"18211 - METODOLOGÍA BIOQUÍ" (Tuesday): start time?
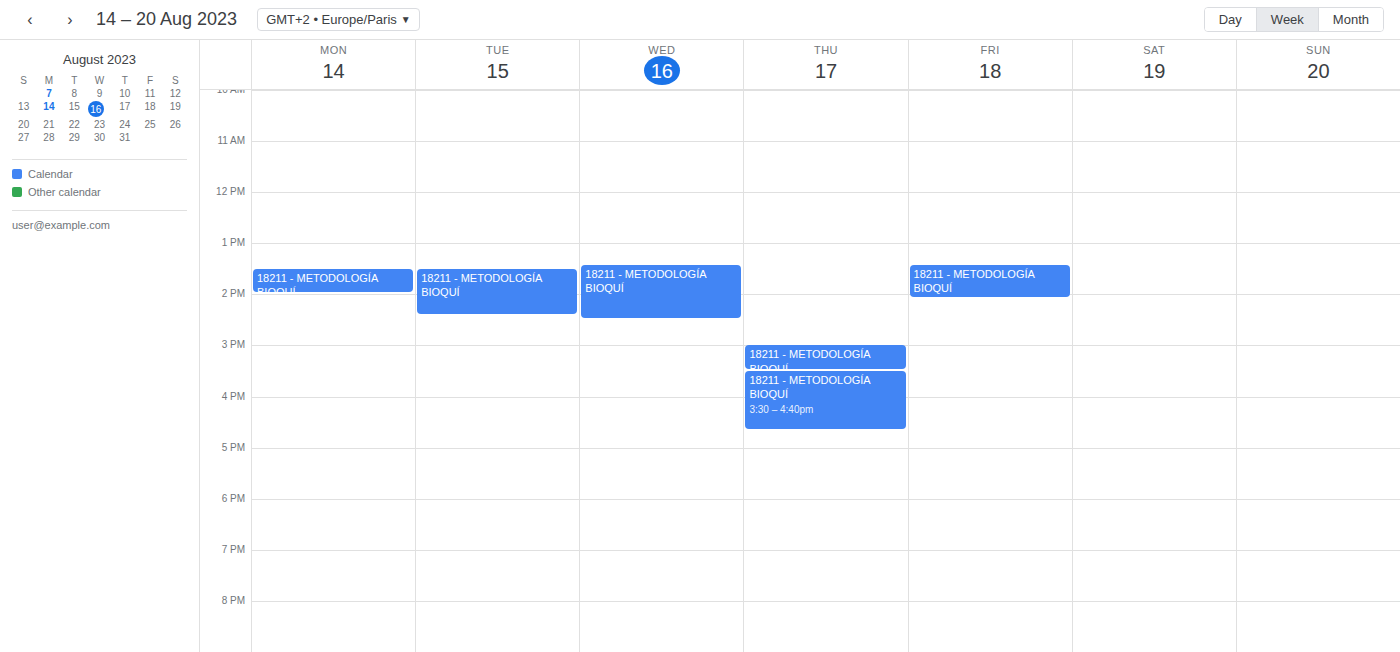
1:30 PM